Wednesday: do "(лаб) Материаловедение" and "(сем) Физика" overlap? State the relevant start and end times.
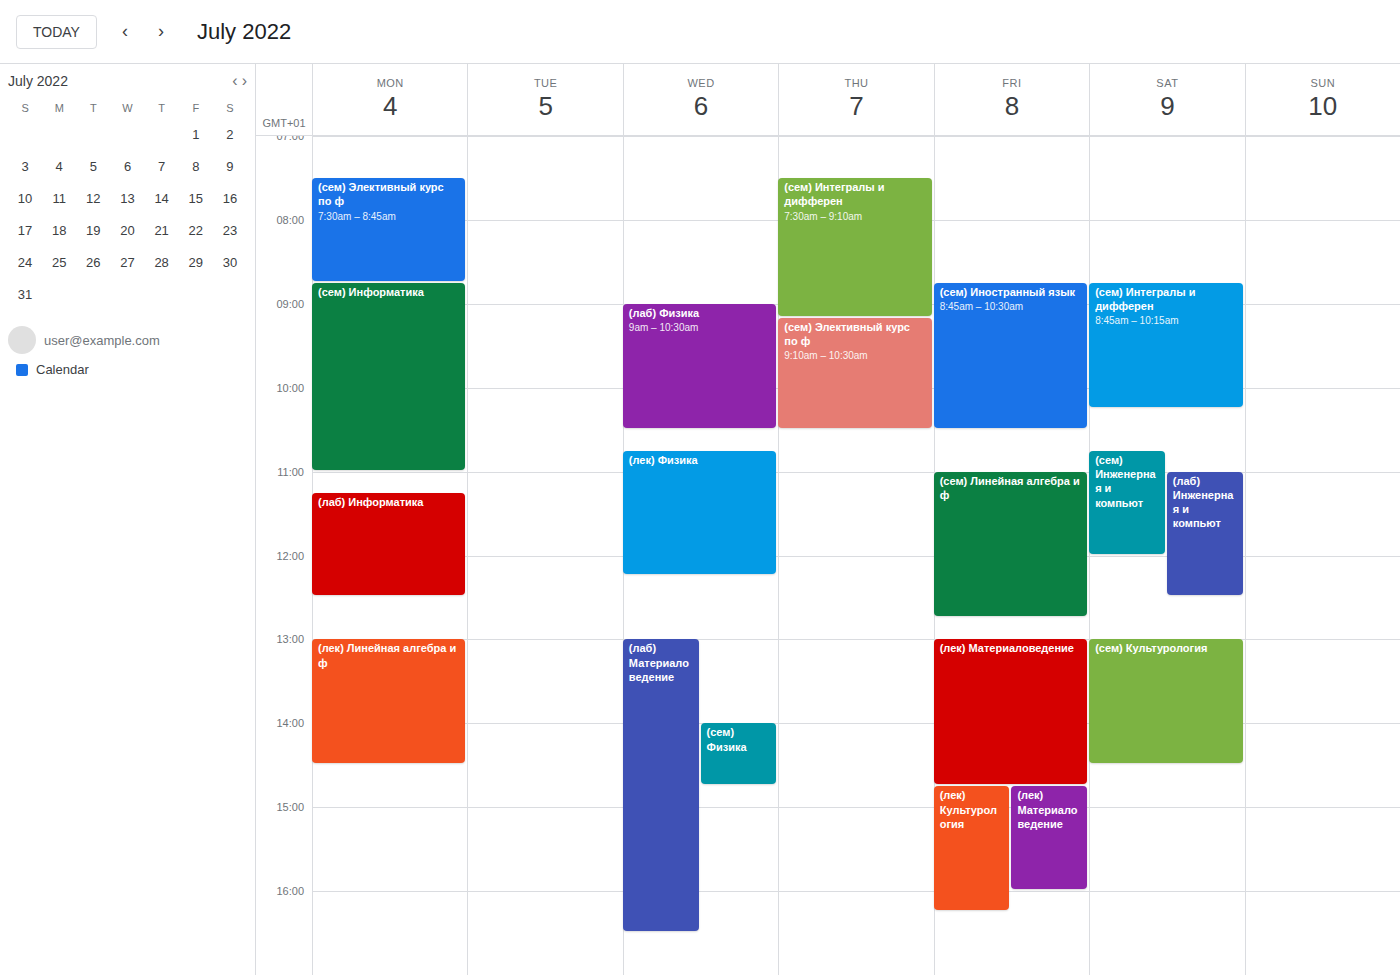
"(сем) Физика" runs 14:00 to 14:45, inside "(лаб) Материаловедение" -- they overlap.